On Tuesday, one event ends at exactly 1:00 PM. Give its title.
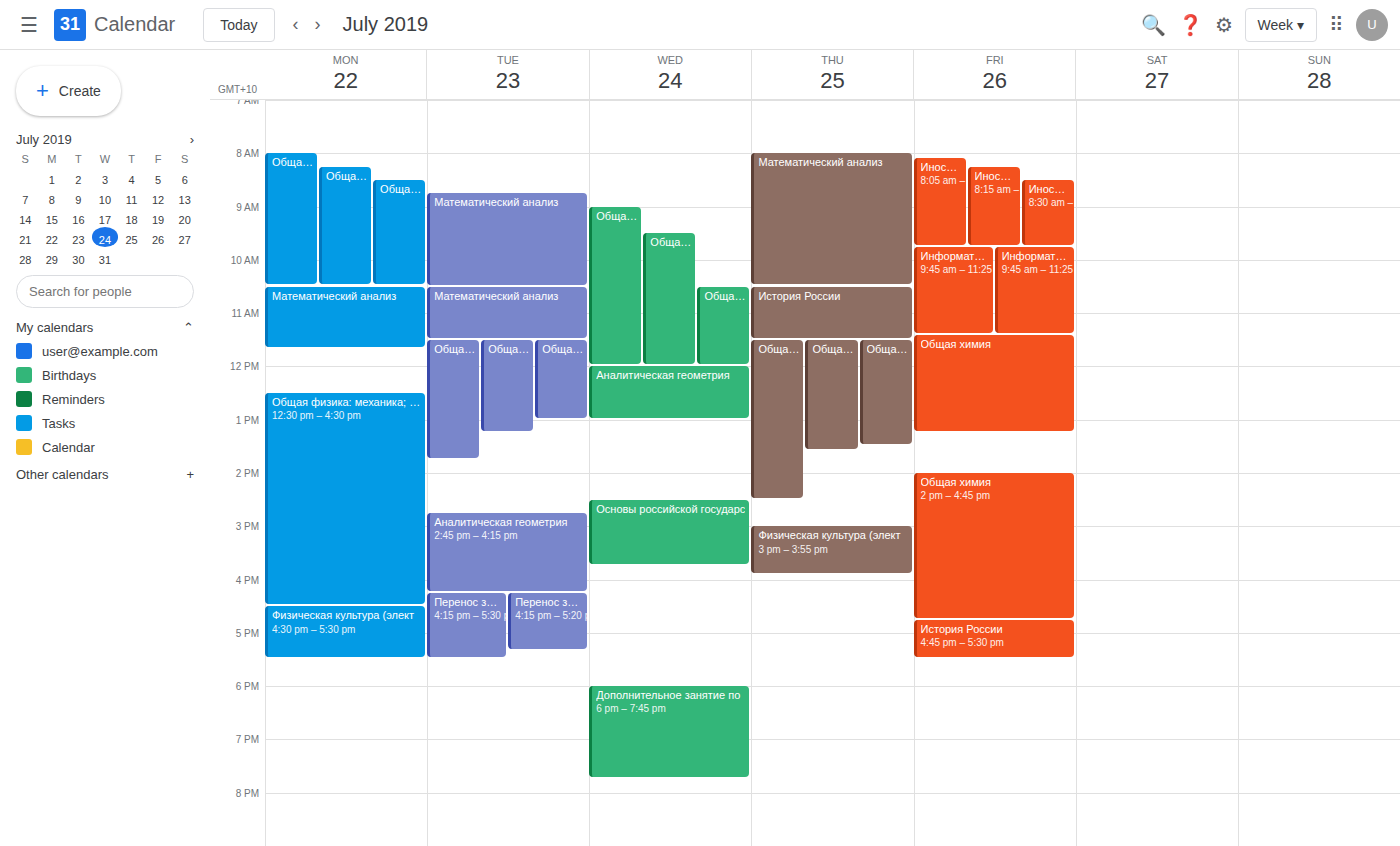
"Общая физика: механика (ба"